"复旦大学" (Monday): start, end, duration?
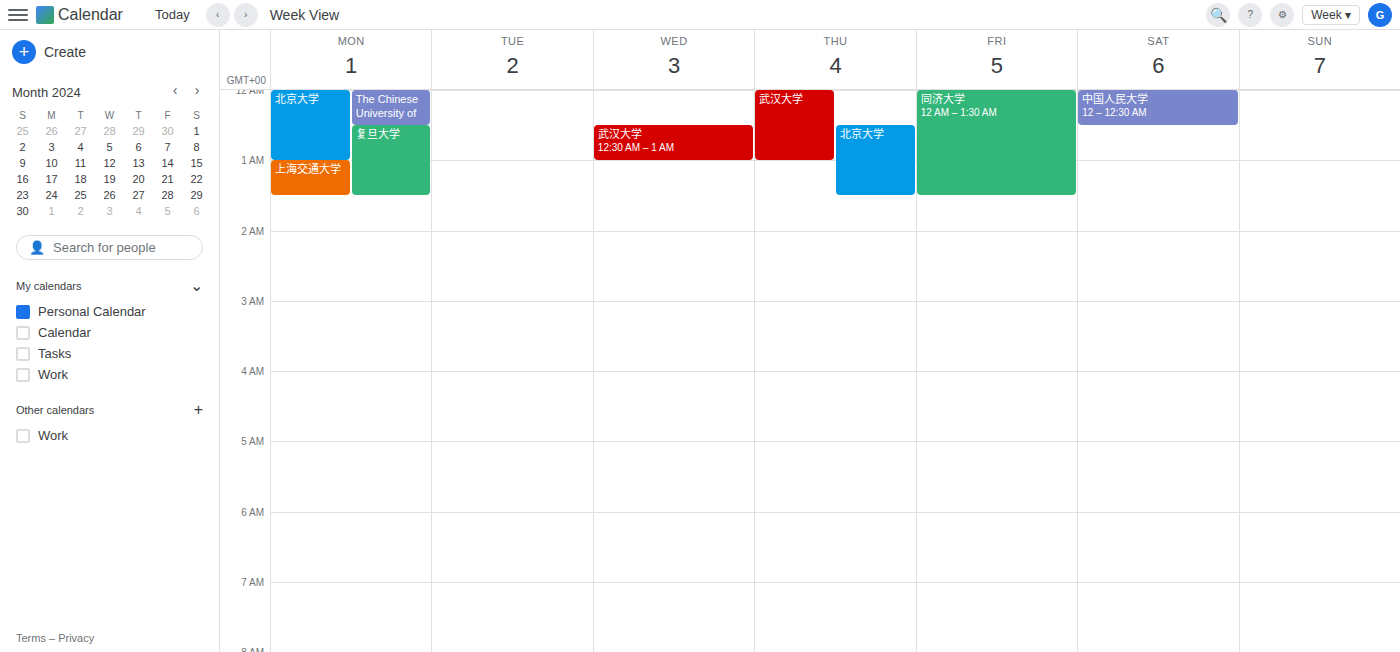
12:30 AM to 1:30 AM, 1 hour